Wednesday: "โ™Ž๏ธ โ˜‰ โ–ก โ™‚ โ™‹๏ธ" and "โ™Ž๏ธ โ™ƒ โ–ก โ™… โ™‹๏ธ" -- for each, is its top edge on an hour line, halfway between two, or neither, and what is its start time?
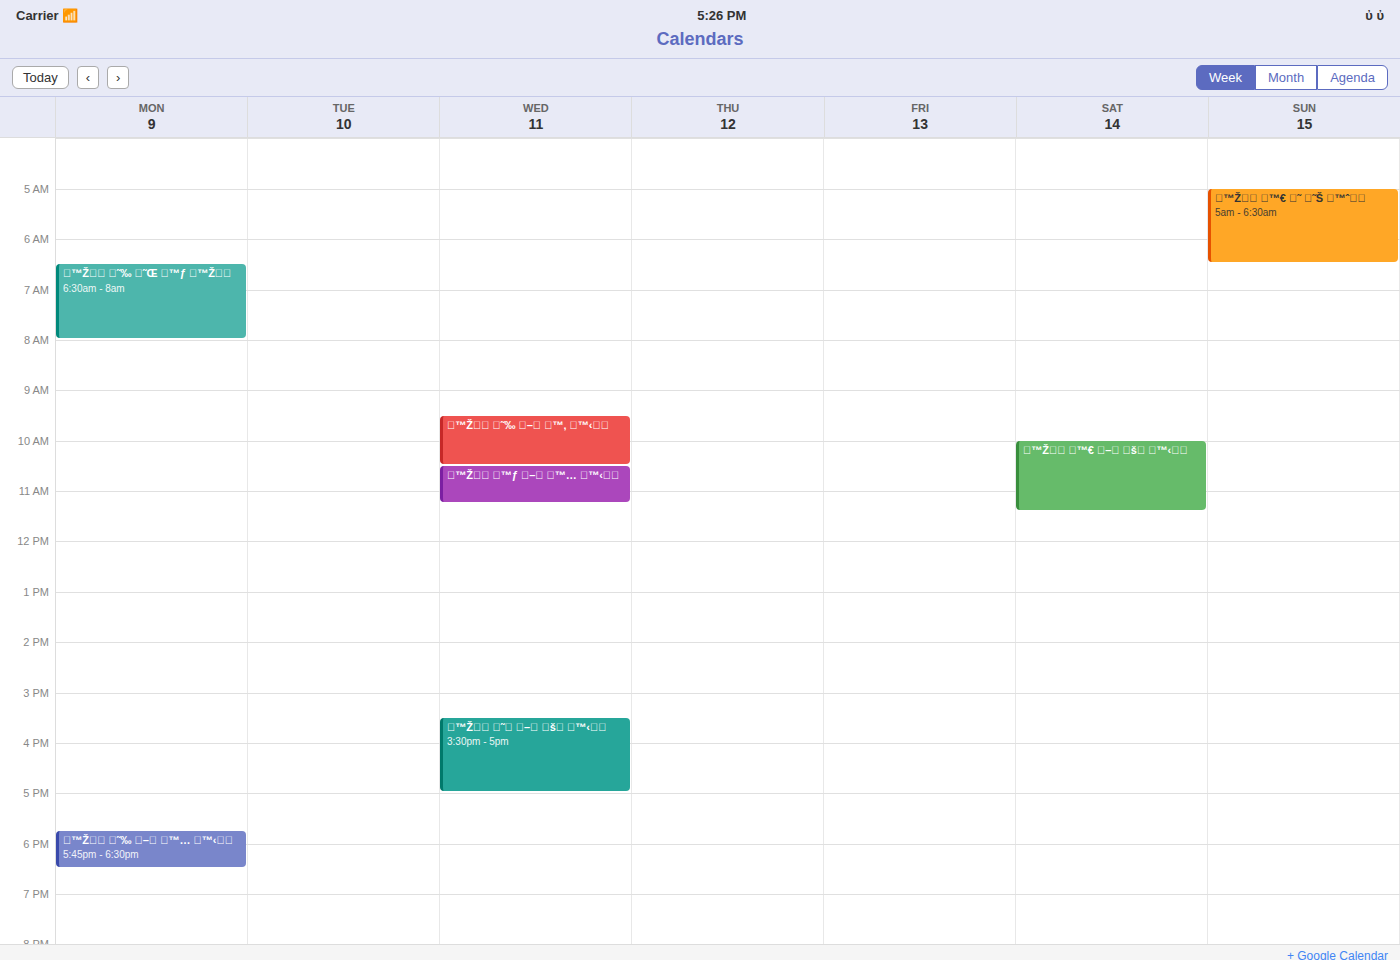
"โ™Ž๏ธ โ˜‰ โ–ก โ™‚ โ™‹๏ธ": 09:30, halfway between the 09:00 and 10:00 lines. "โ™Ž๏ธ โ™ƒ โ–ก โ™… โ™‹๏ธ": 10:30, halfway between the 10:00 and 11:00 lines.